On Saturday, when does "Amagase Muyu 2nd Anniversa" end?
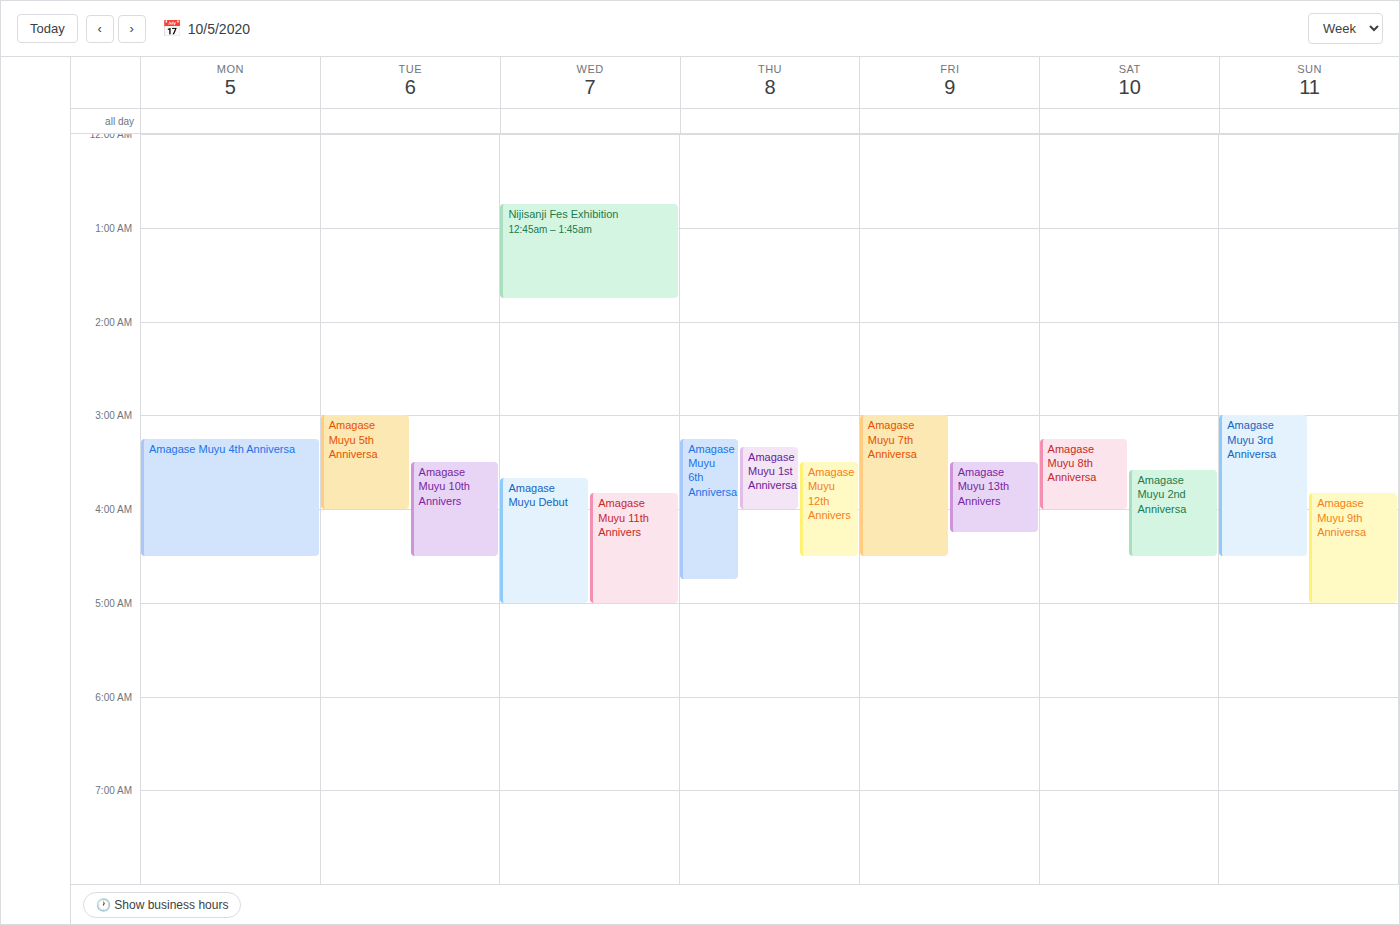
4:30 AM